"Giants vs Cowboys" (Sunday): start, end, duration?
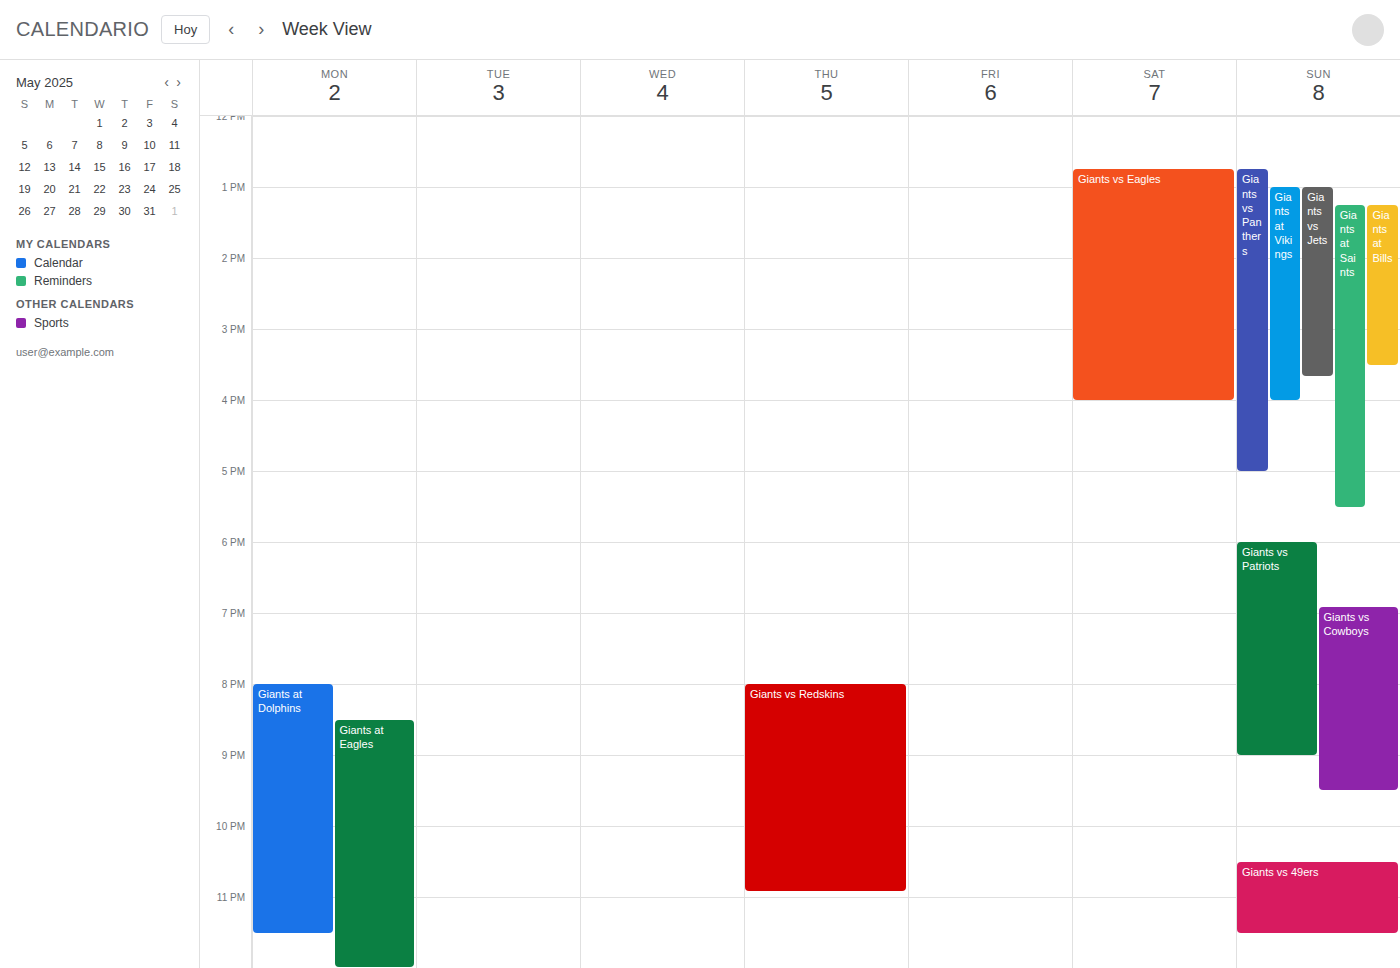
6:55 PM to 9:30 PM, 2 hours 35 minutes